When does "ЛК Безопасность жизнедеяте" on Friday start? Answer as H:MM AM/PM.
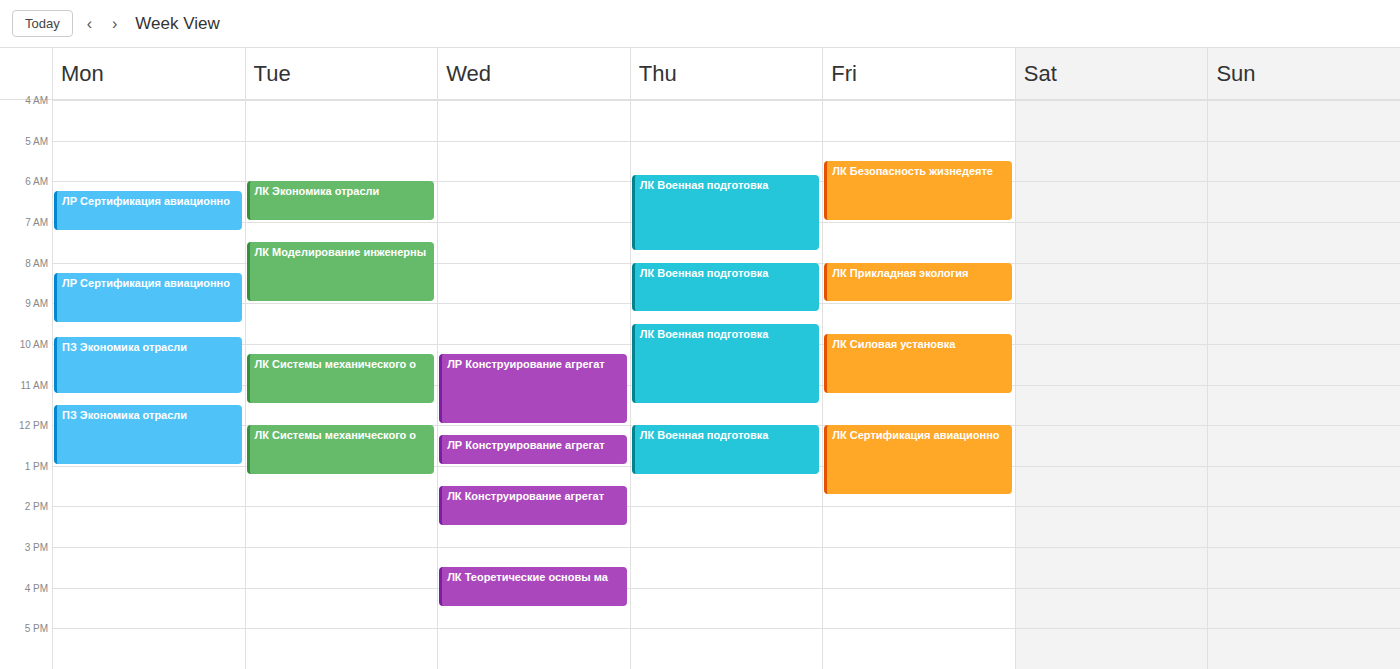
5:30 AM